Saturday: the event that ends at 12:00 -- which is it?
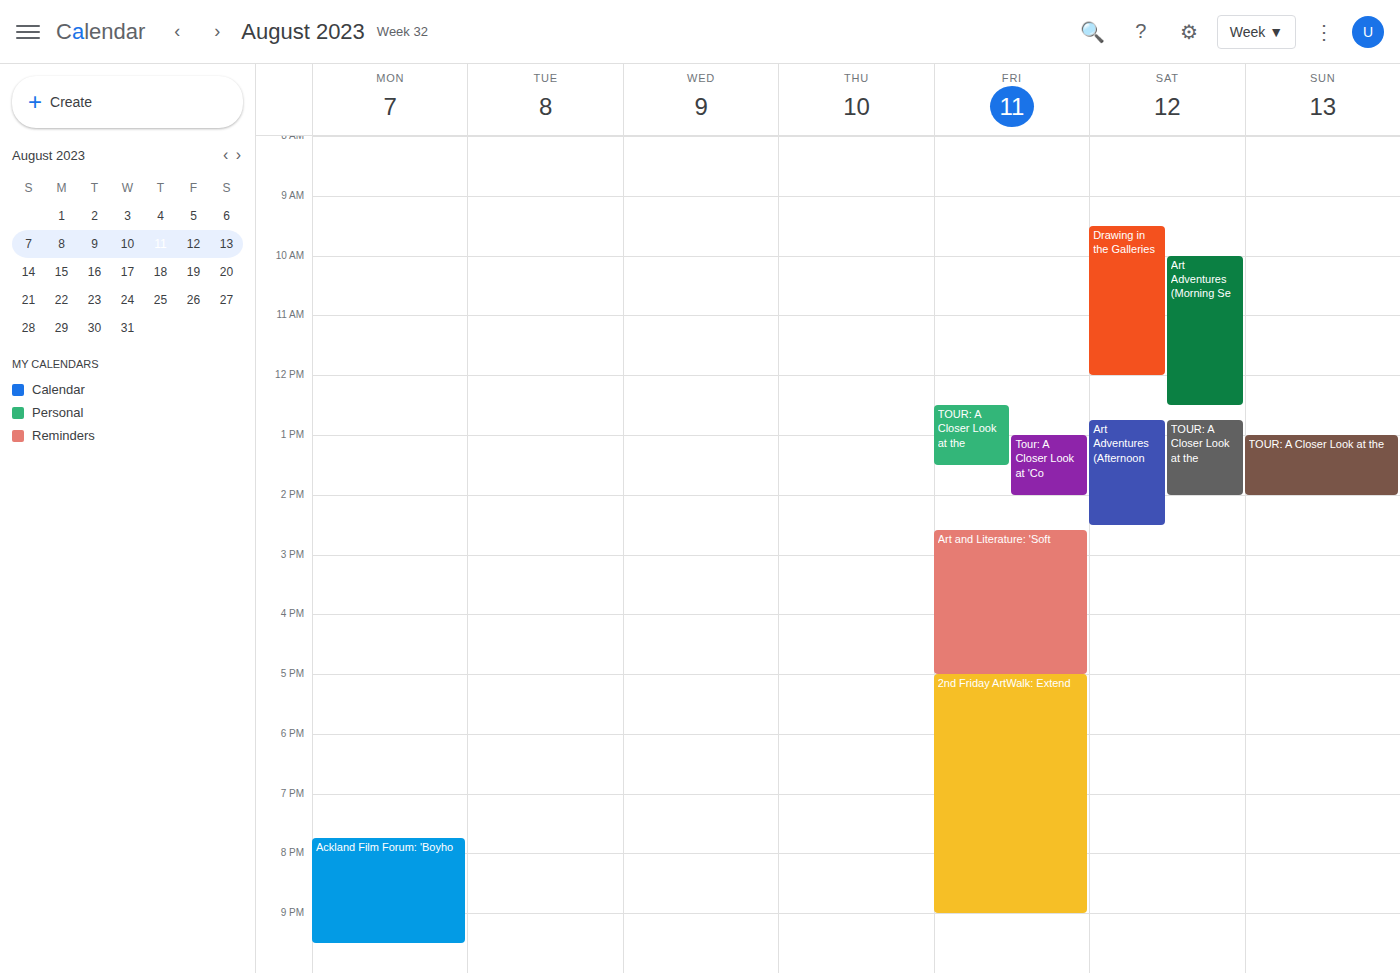
"Drawing in the Galleries"